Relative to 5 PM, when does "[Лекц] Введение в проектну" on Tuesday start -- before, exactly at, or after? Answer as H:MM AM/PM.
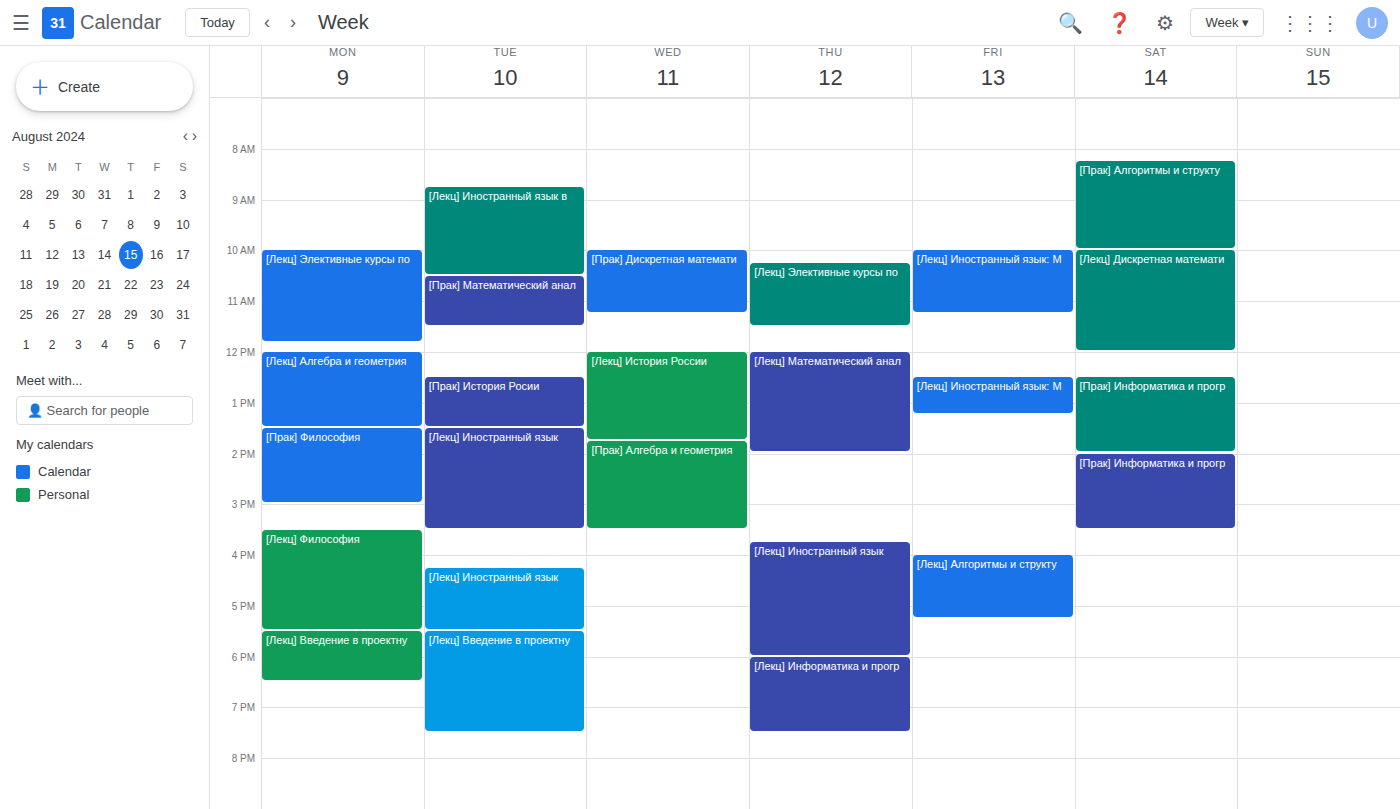
5:30 PM -- after 5 PM, 30 minutes below the 5 PM line.